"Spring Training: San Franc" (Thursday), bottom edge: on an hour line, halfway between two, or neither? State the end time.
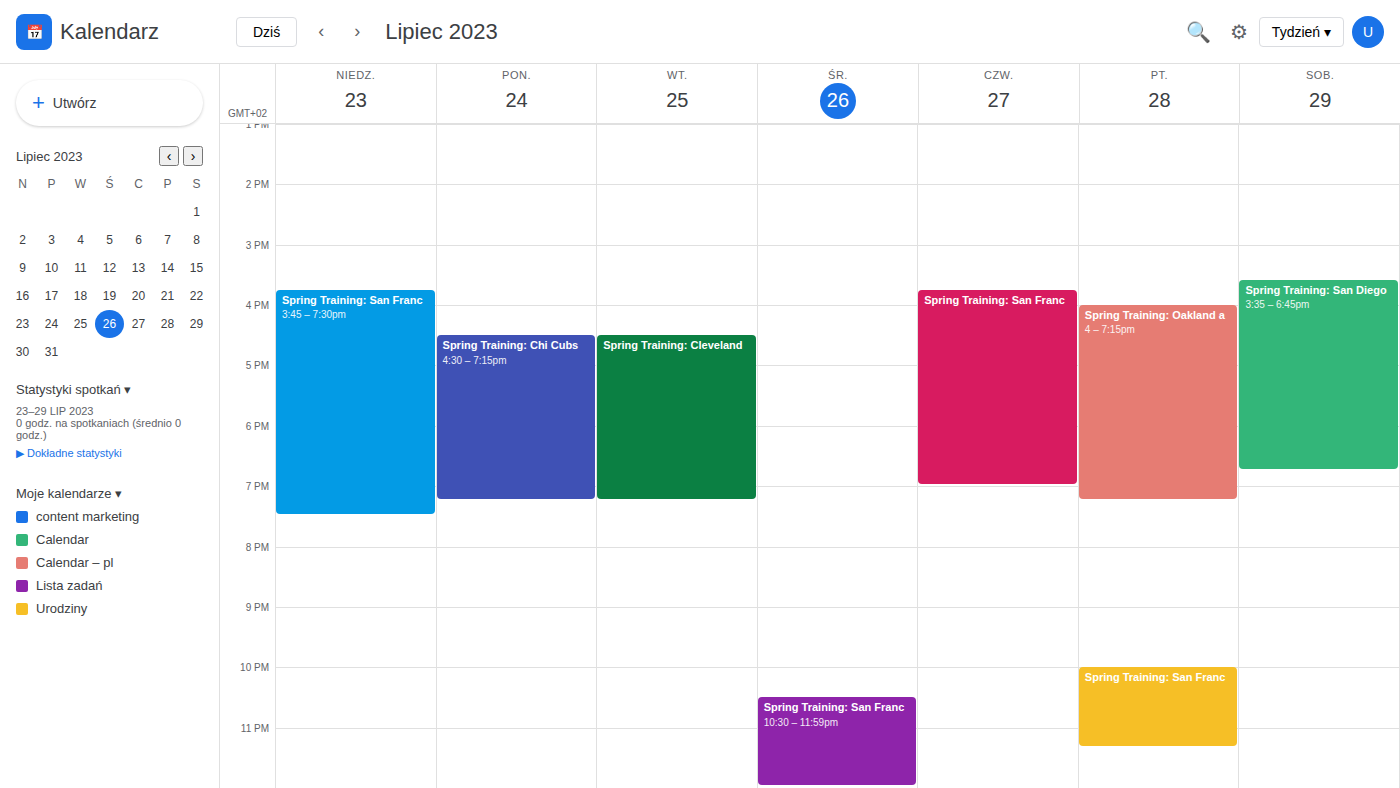
7:00 PM -- exactly on the 7 PM line.